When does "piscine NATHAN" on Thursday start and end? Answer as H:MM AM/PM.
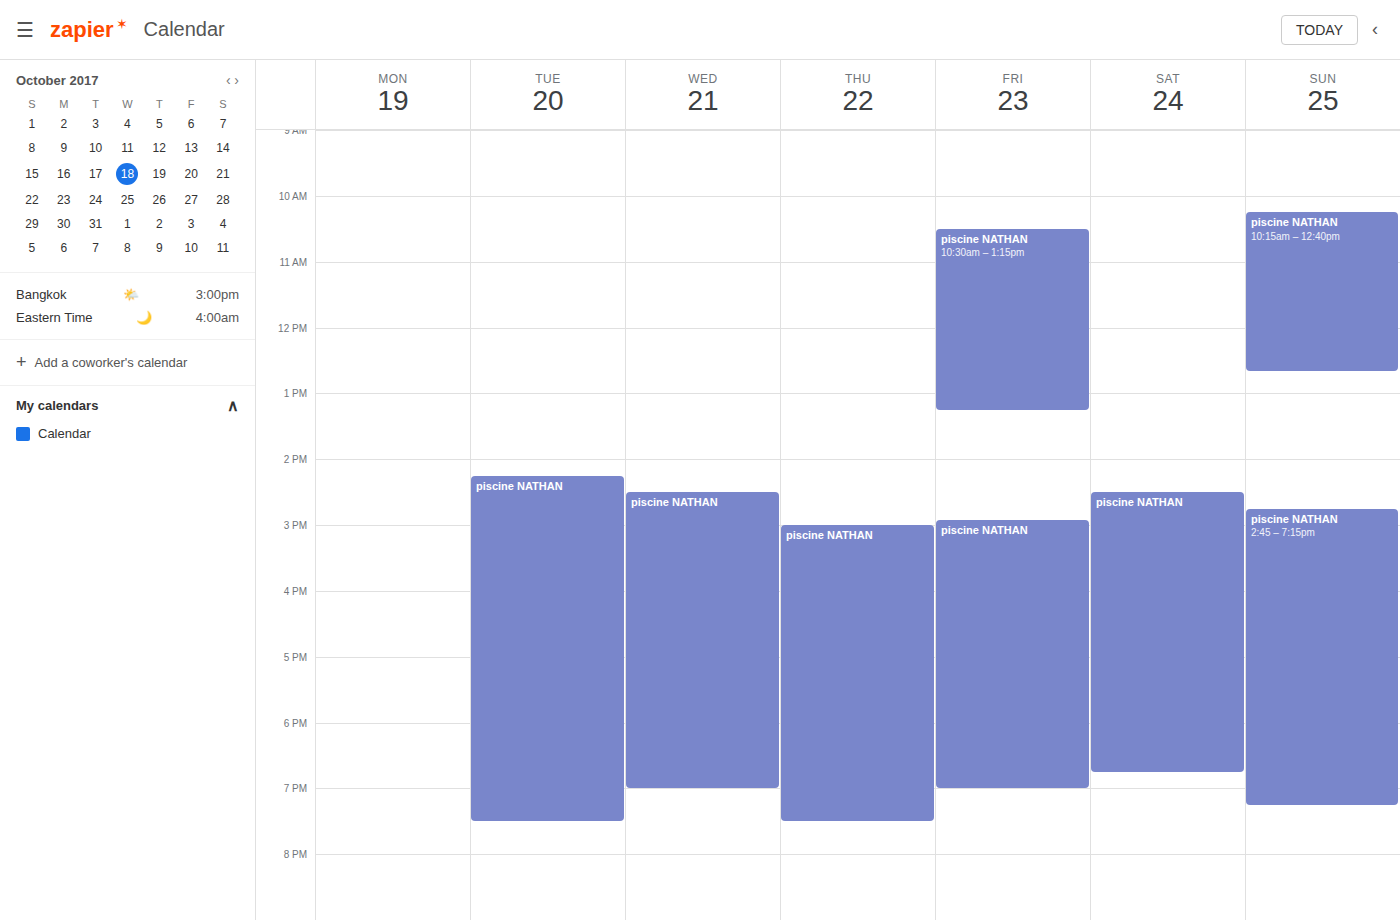
3:00 PM to 7:30 PM